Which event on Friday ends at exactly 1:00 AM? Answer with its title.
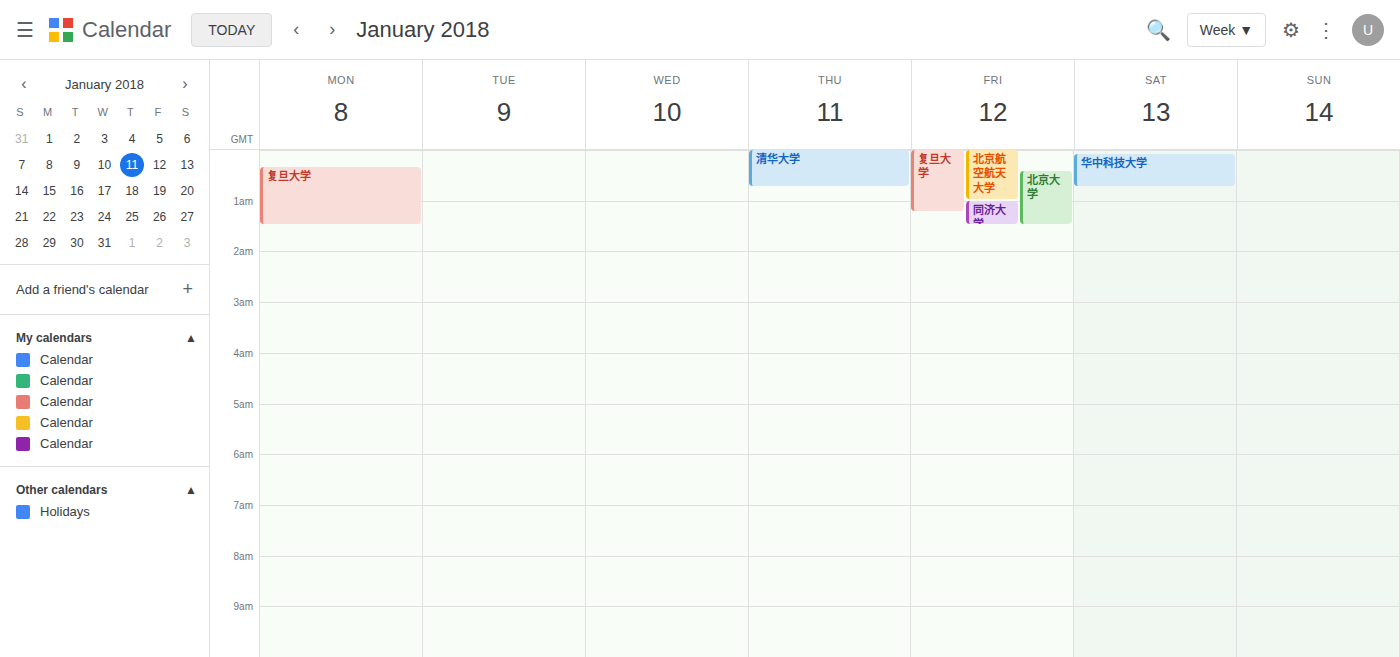
"北京航空航天大学"